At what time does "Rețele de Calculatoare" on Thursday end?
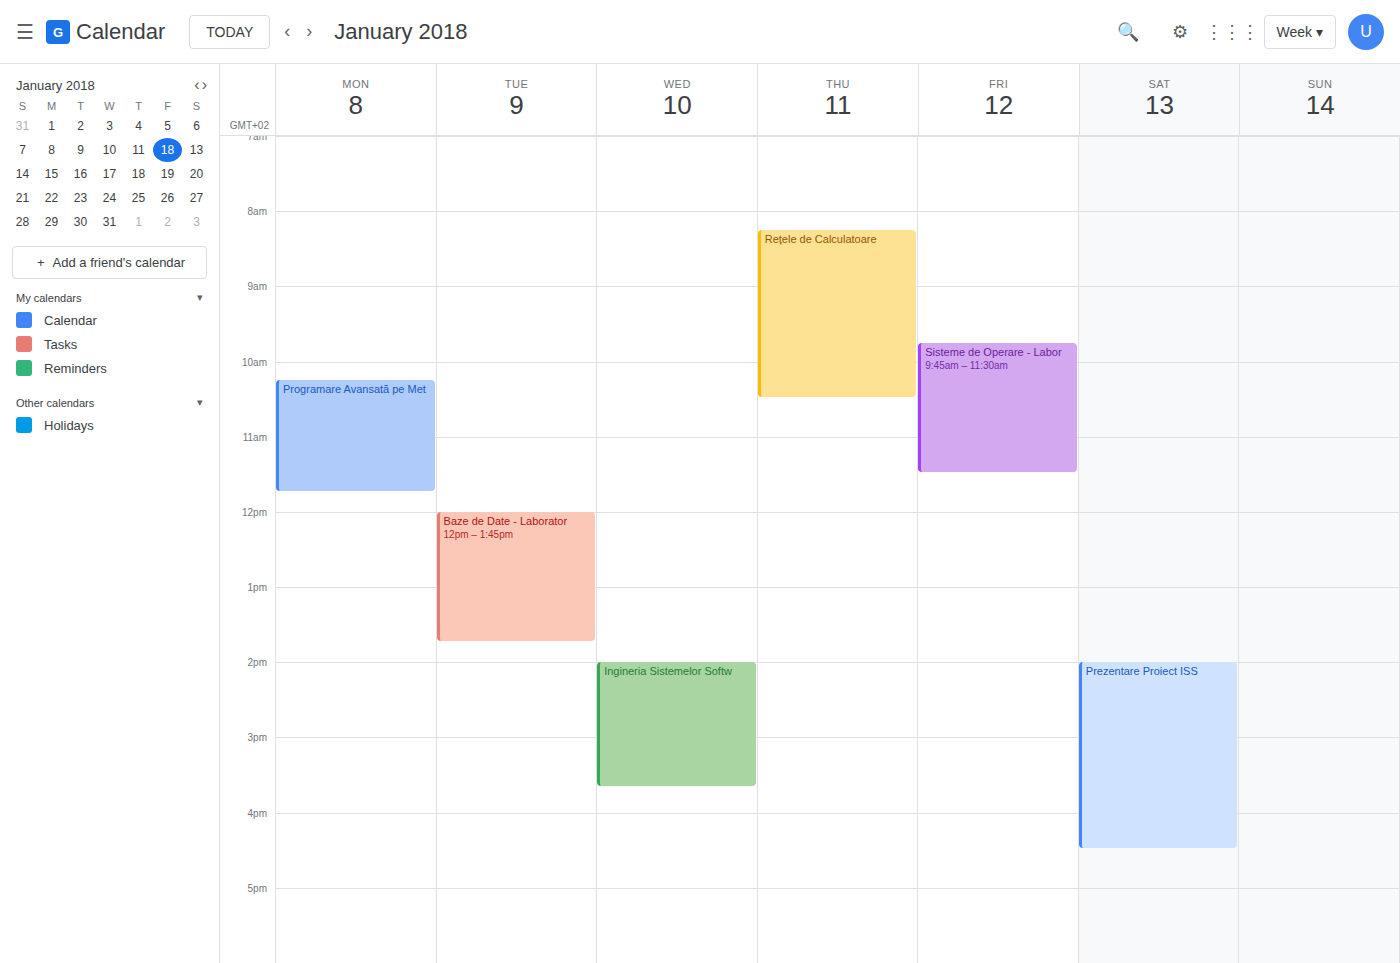
10:30 AM